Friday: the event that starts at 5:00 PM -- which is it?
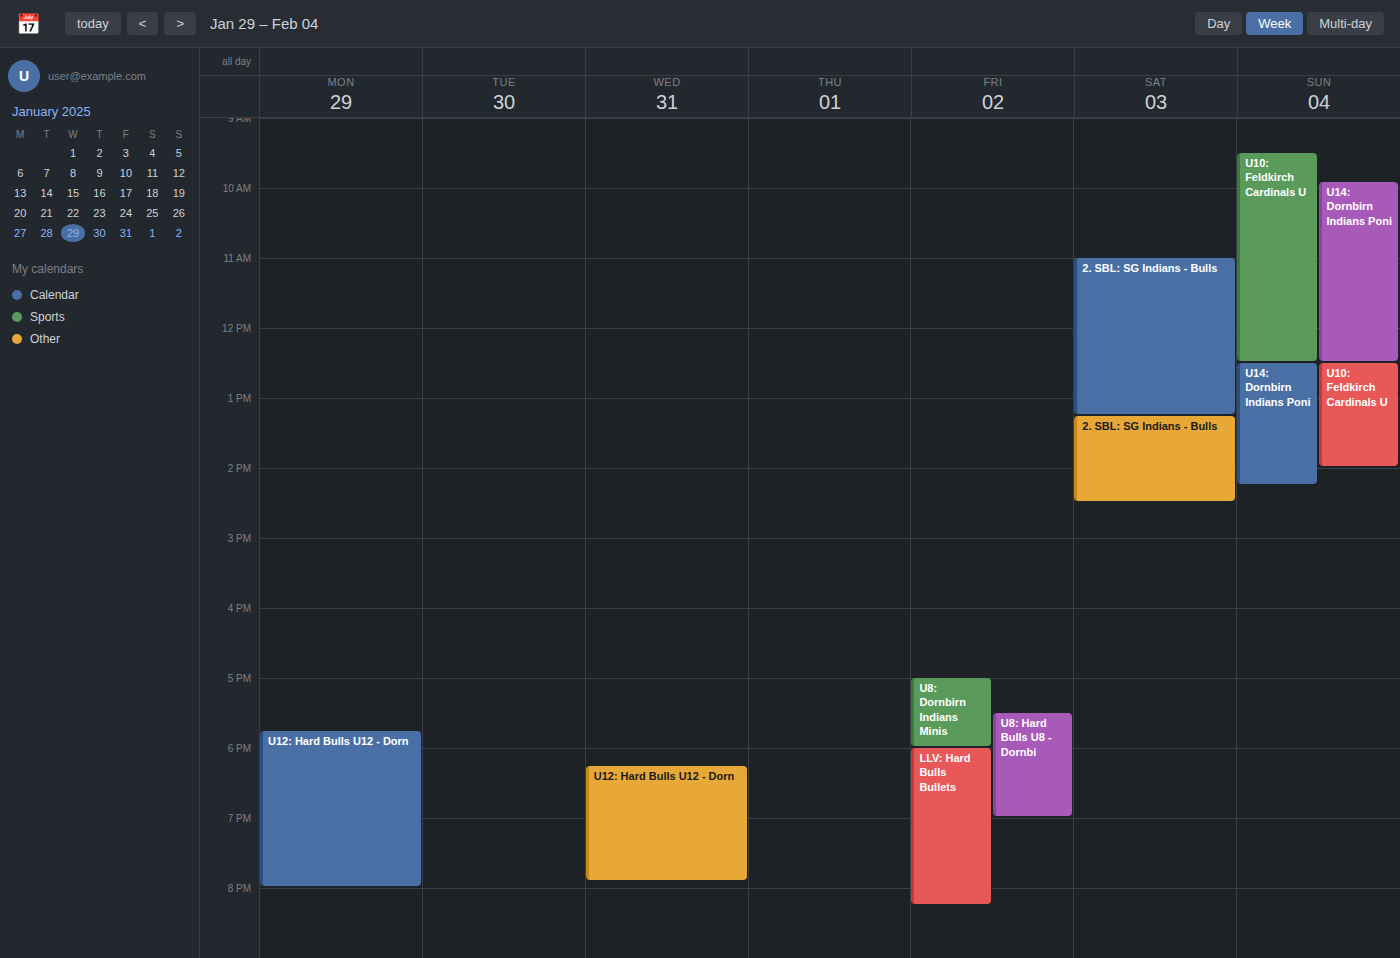
"U8: Dornbirn Indians Minis"